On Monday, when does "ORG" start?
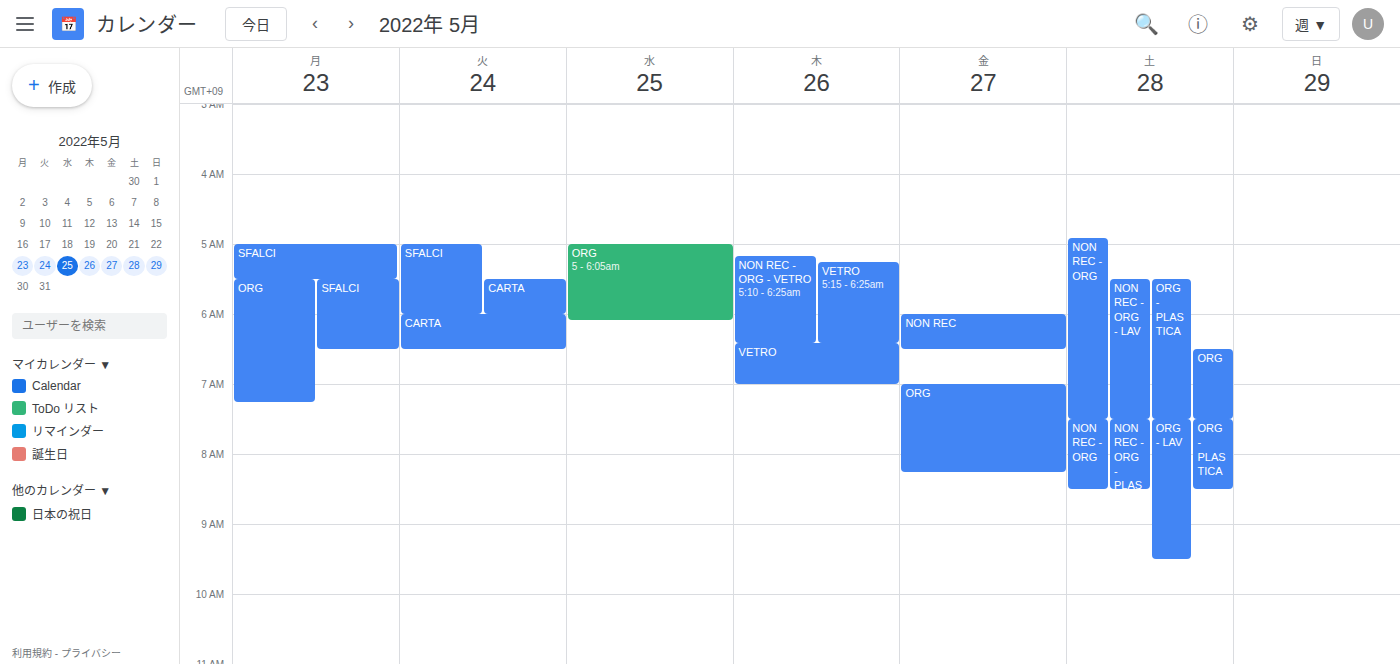
5:30 AM